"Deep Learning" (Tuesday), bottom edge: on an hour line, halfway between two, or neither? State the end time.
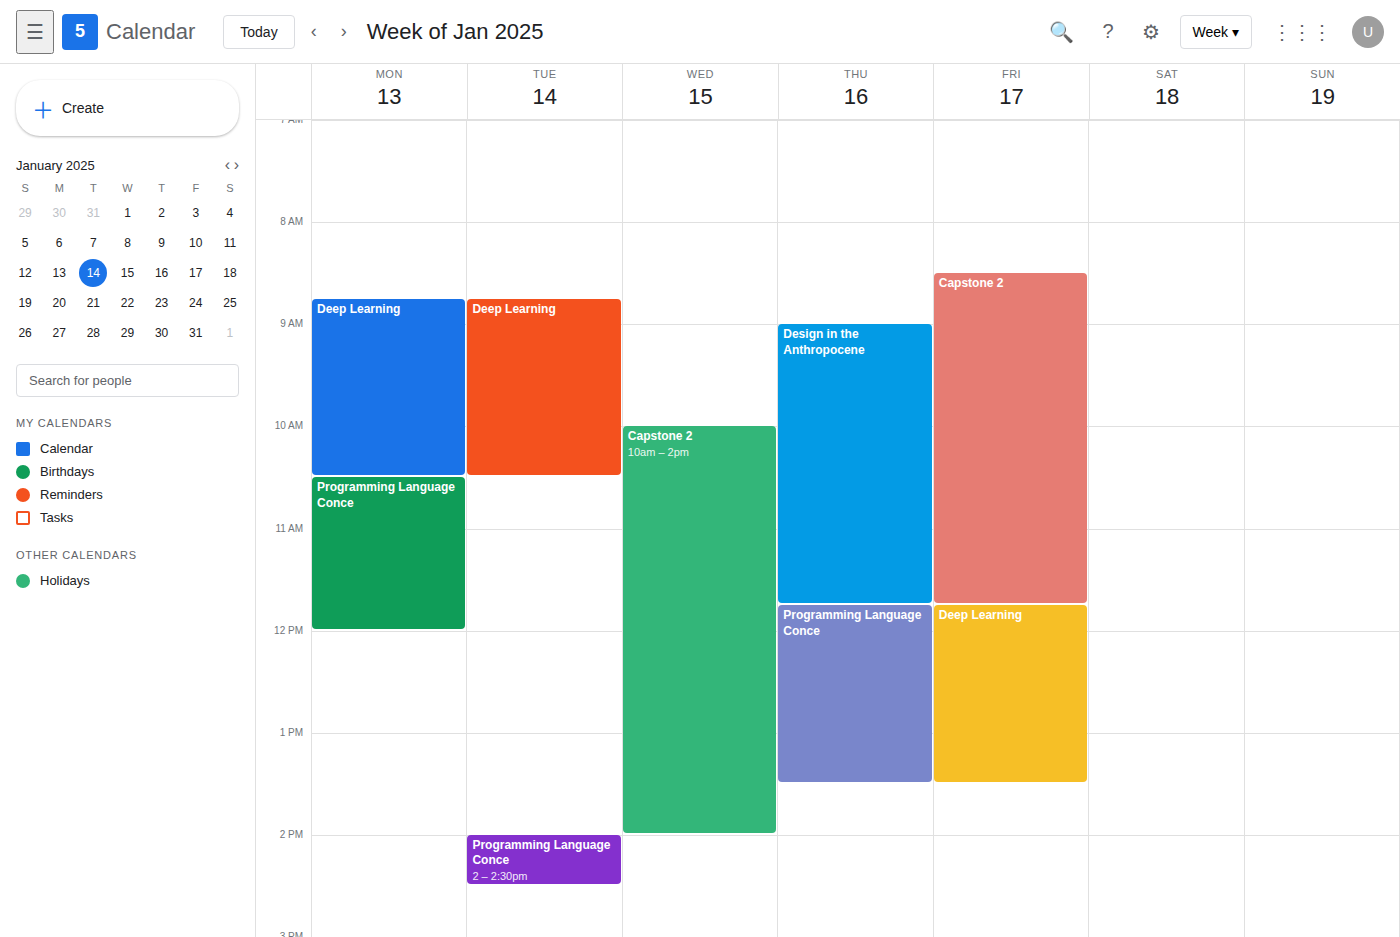
10:30 AM -- halfway between the 10 AM and 11 AM lines.